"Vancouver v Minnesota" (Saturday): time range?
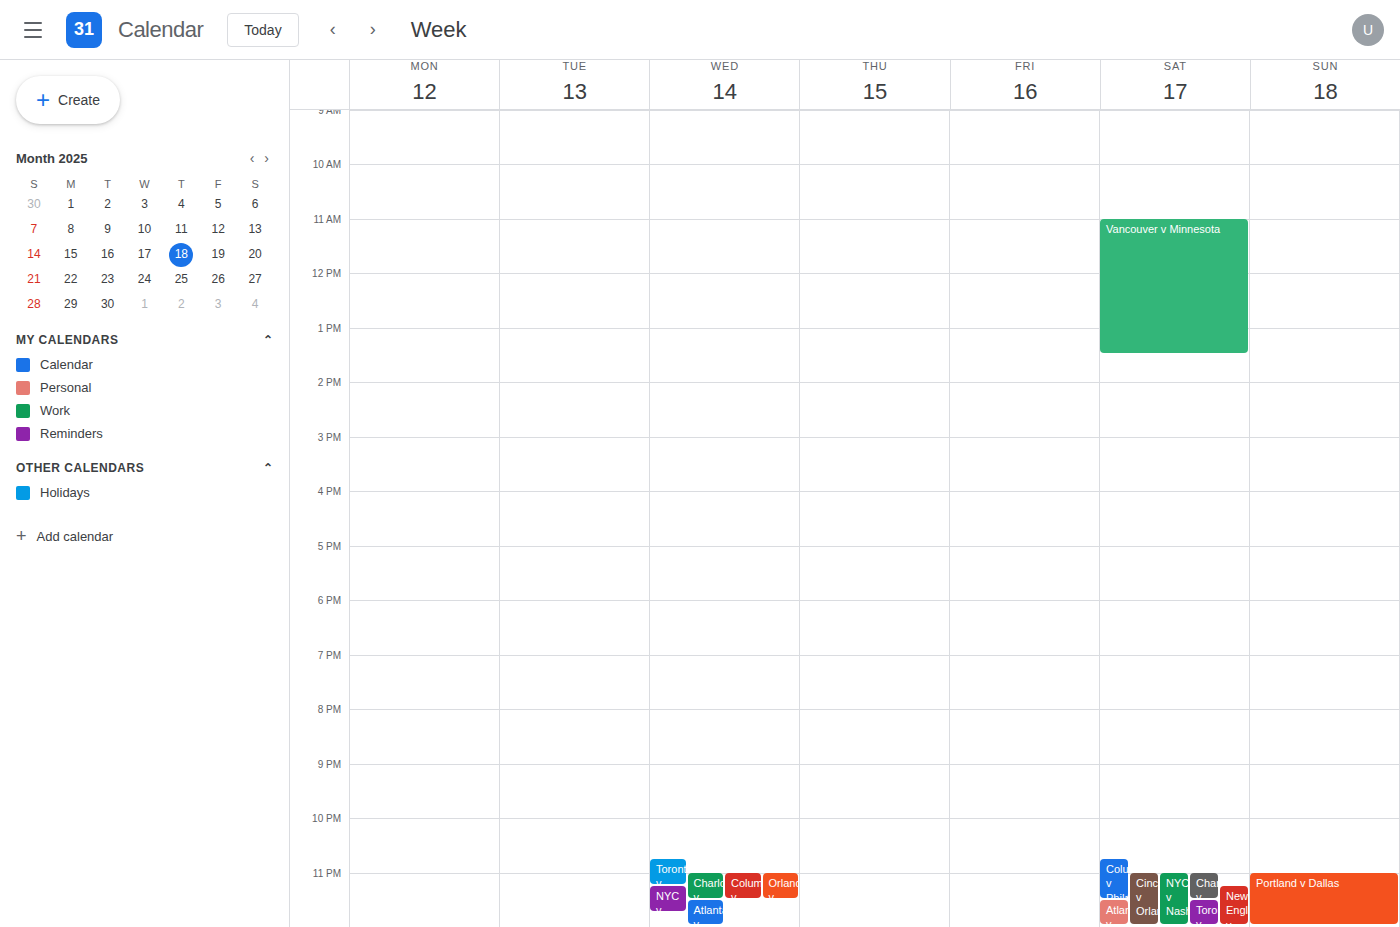
11:00 AM to 1:30 PM